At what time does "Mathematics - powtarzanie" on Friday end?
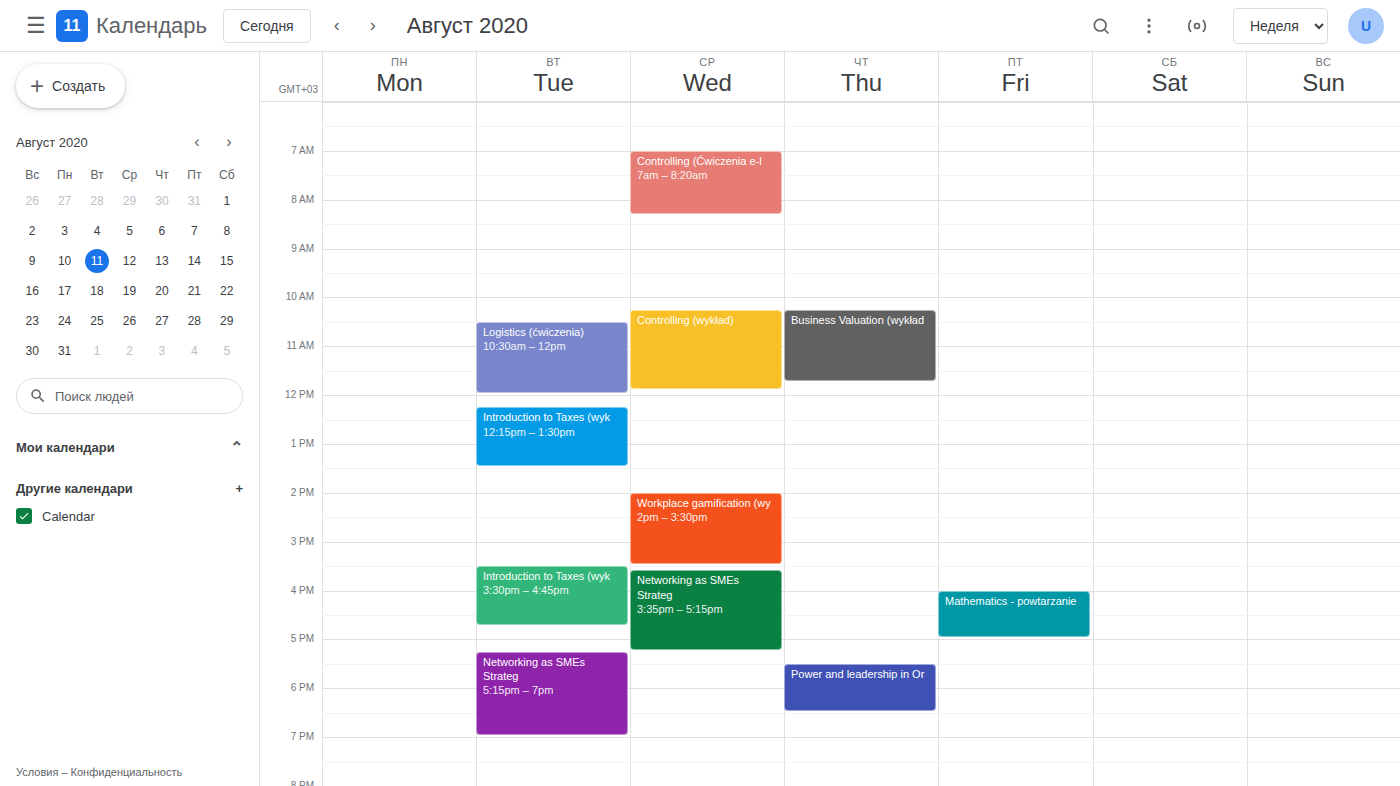
17:00